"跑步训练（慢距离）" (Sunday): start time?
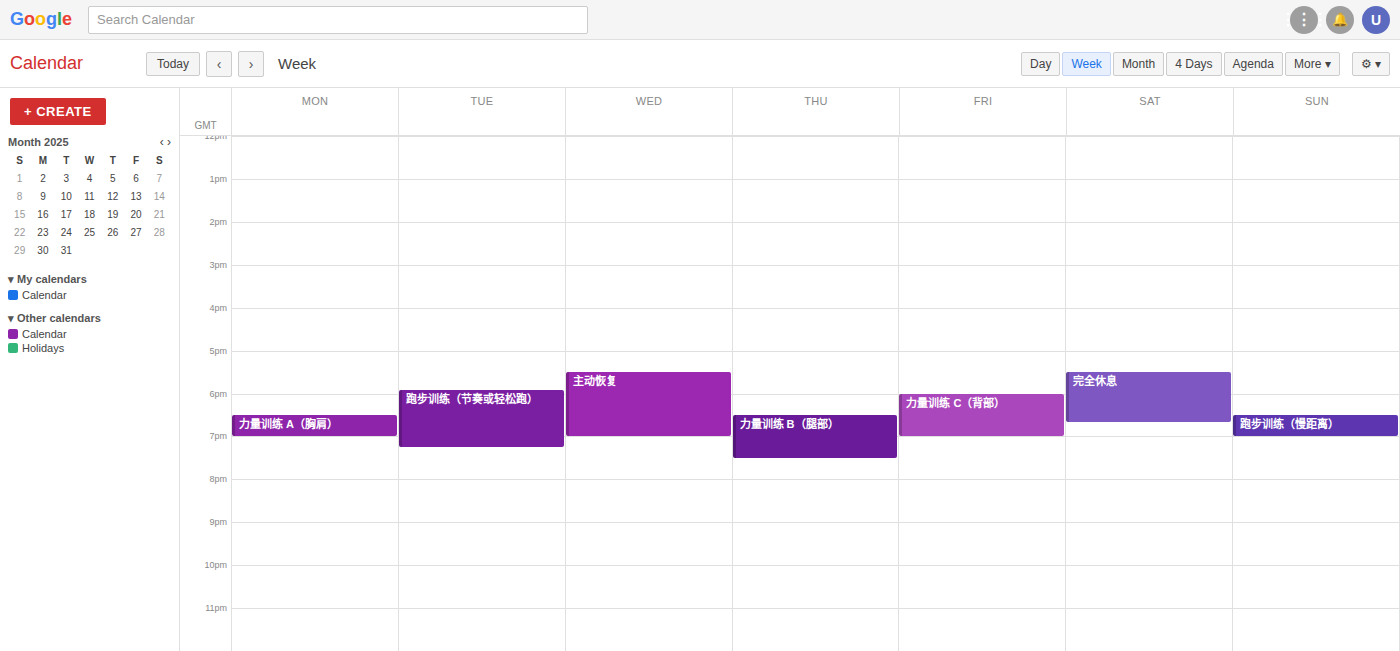
6:30 PM